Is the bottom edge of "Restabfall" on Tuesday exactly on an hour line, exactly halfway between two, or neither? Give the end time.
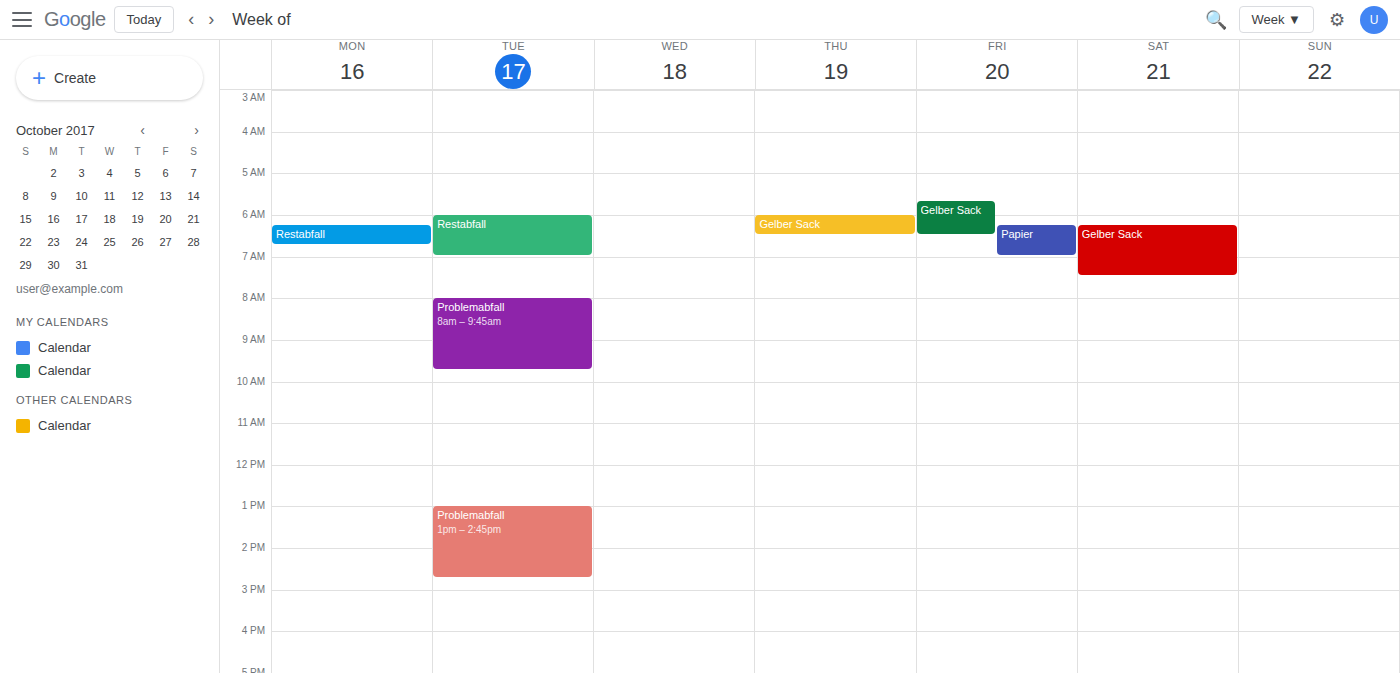
07:00 -- exactly on the 07:00 line.